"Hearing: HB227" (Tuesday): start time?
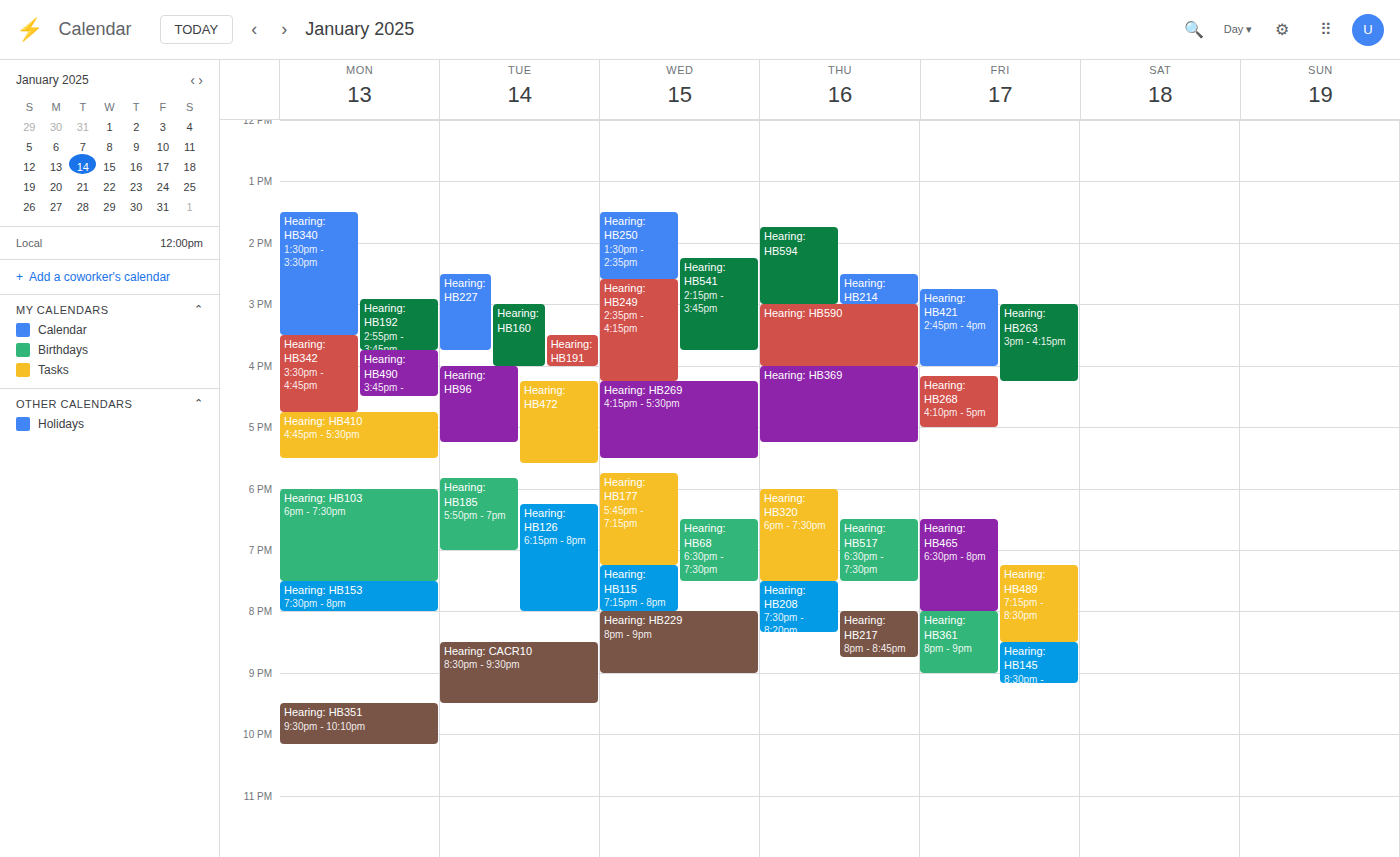
2:30 PM